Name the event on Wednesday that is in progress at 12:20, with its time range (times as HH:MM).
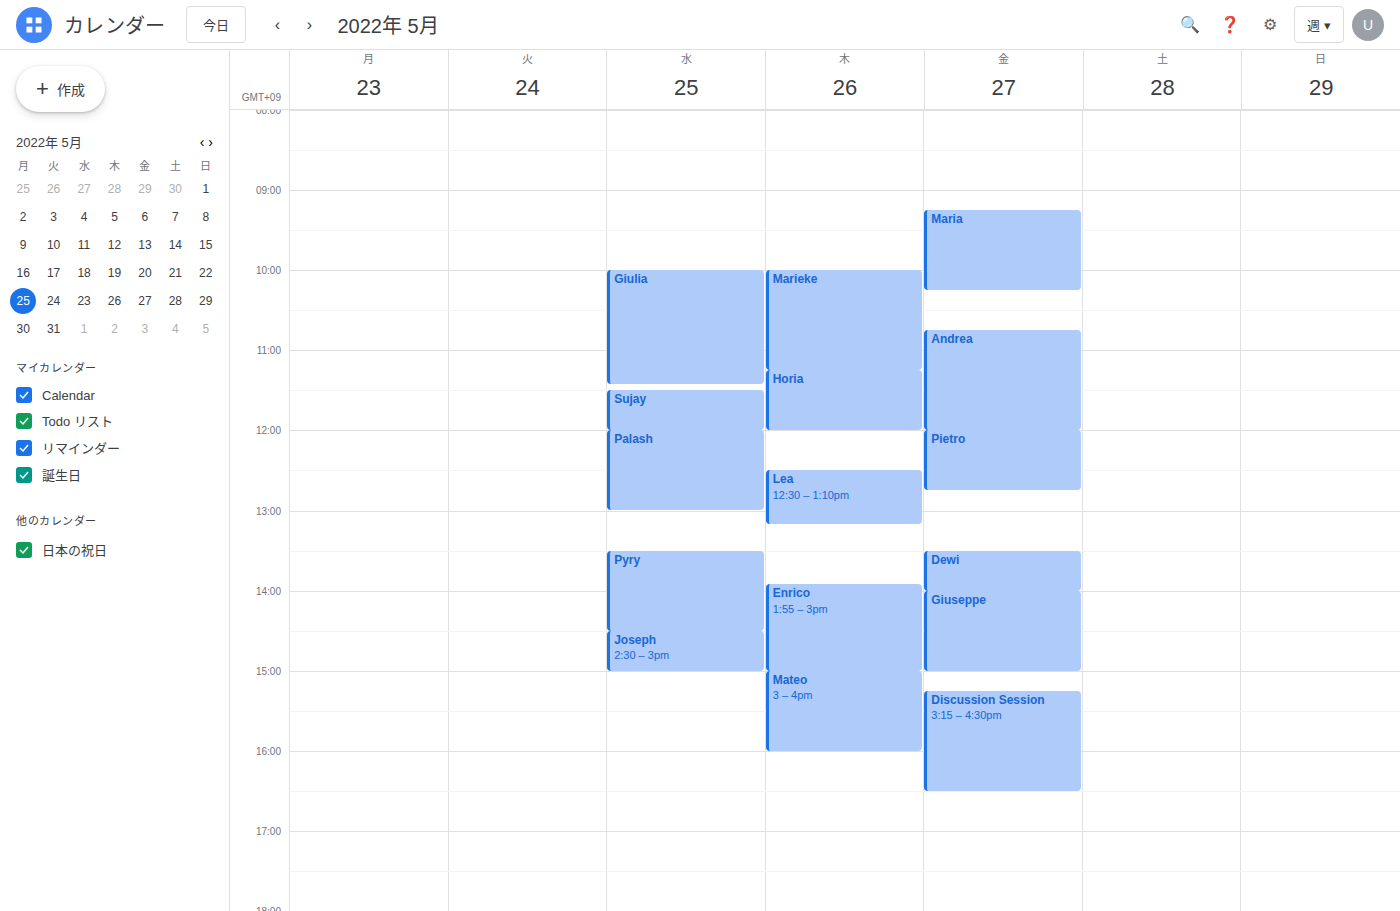
"Palash", 12:00 to 13:00